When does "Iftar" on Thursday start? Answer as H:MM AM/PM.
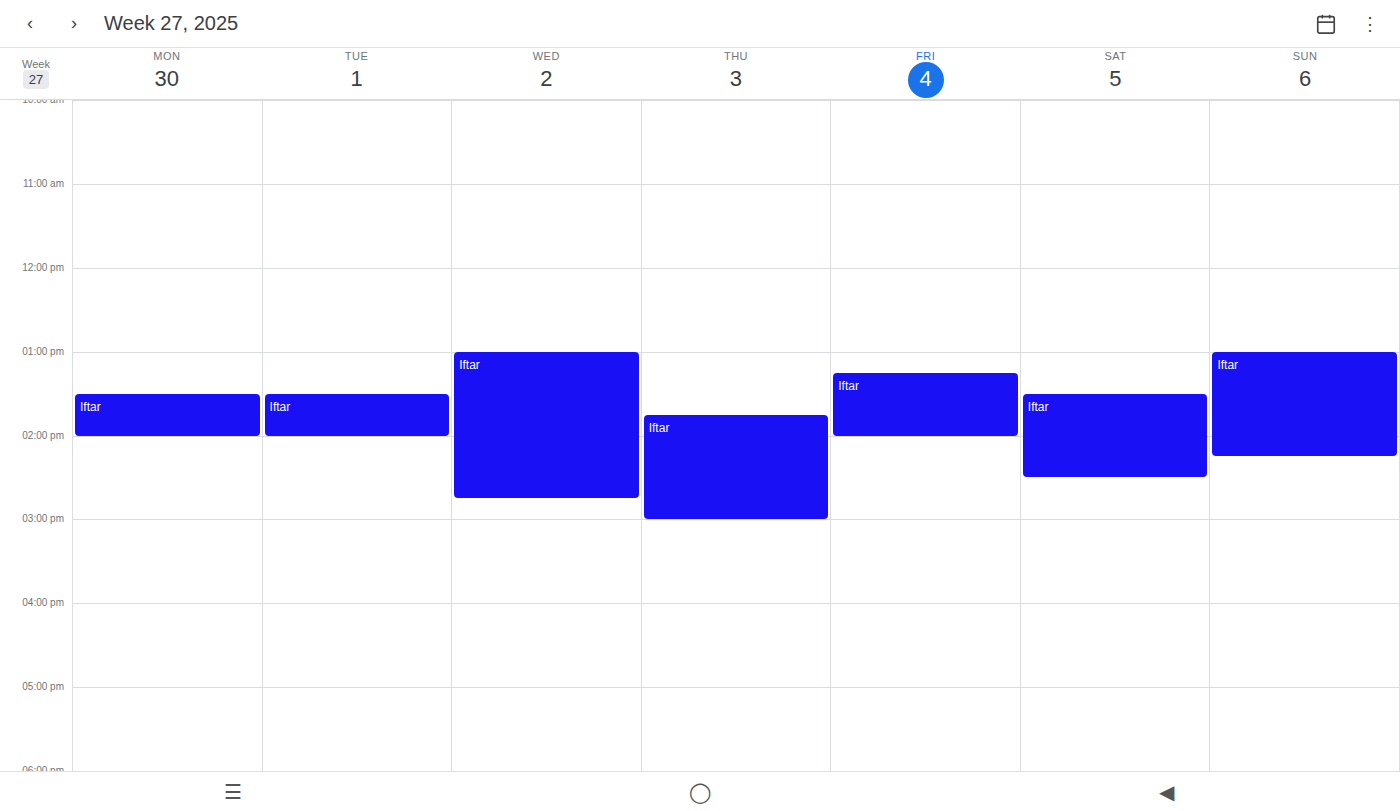
1:45 PM